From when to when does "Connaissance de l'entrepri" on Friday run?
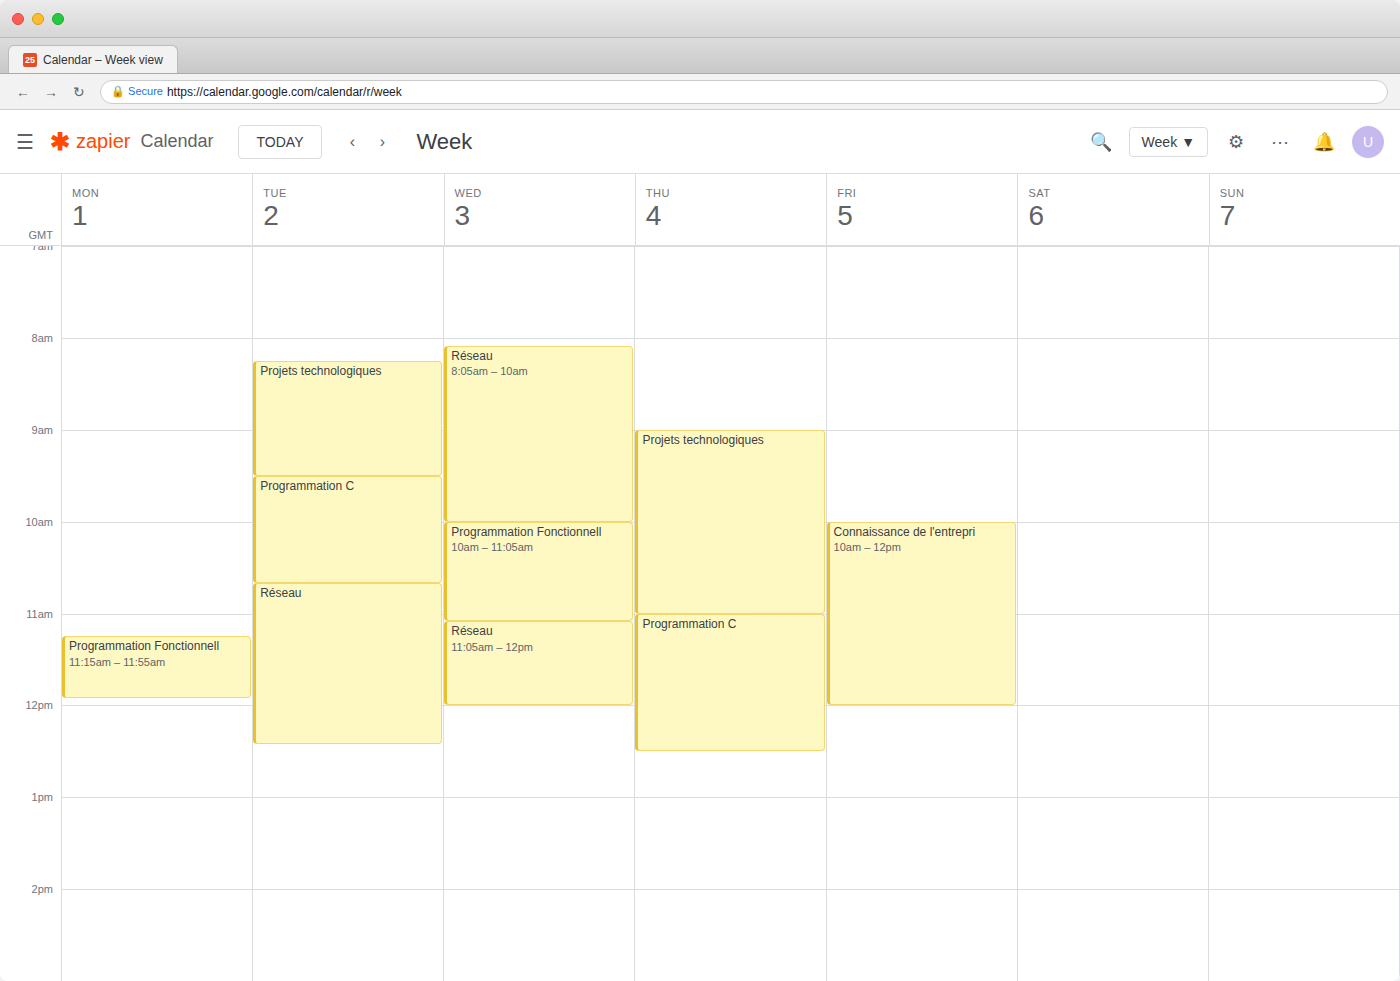
10:00 AM to 12:00 PM